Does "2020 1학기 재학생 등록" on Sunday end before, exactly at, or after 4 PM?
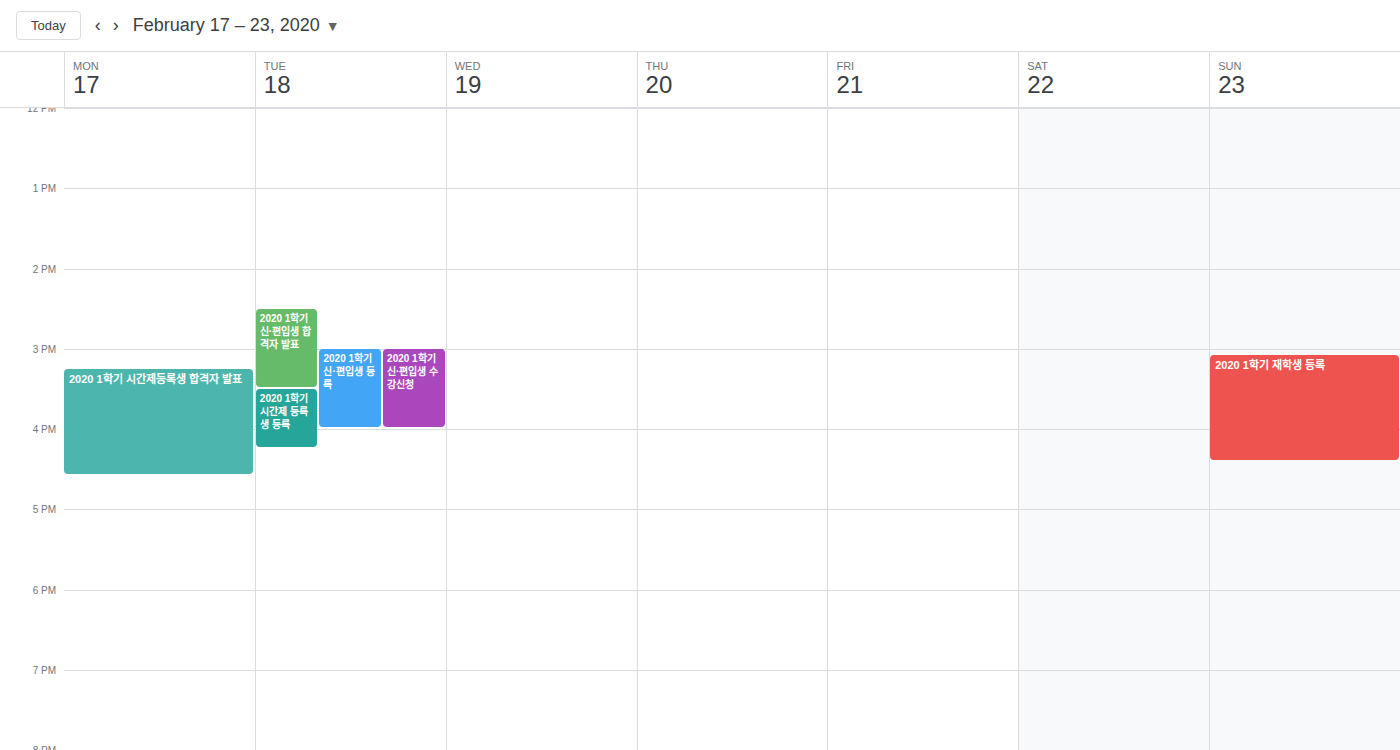
4:25 PM -- after 4 PM, 25 minutes below the 4 PM line.